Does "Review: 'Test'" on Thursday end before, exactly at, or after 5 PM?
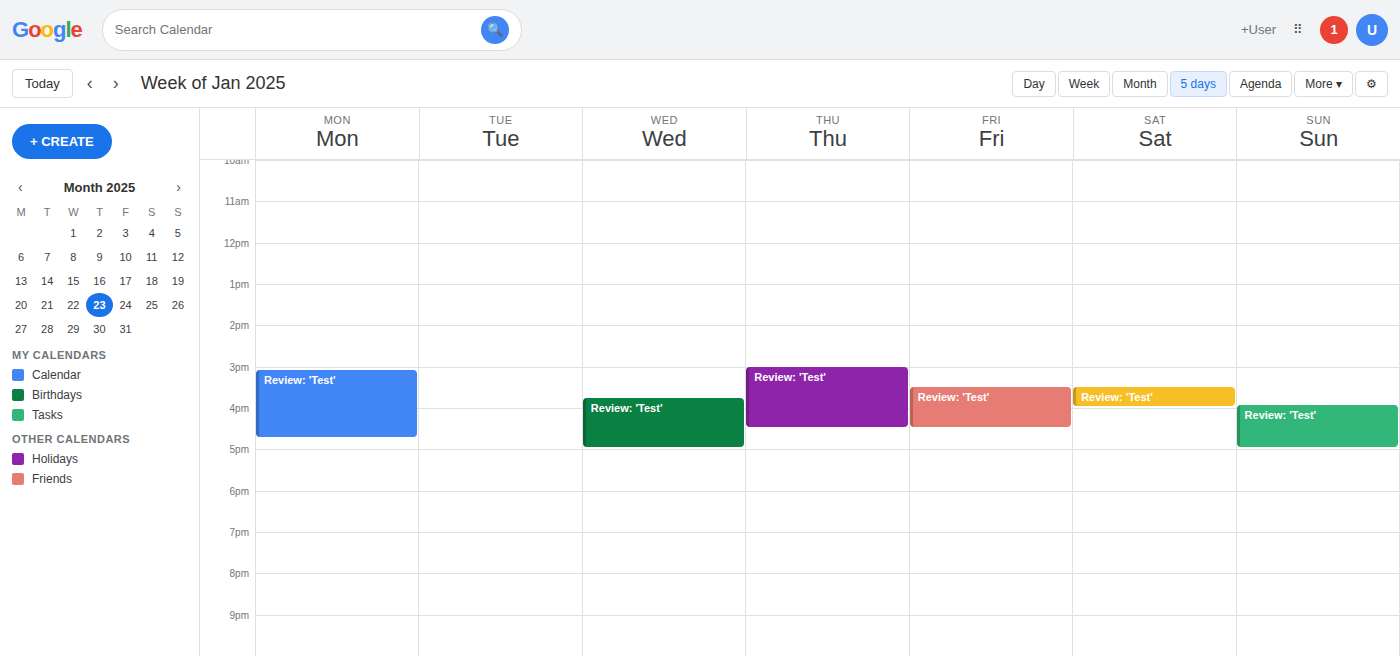
4:30 PM -- before 5 PM, 30 minutes above the 5 PM line.